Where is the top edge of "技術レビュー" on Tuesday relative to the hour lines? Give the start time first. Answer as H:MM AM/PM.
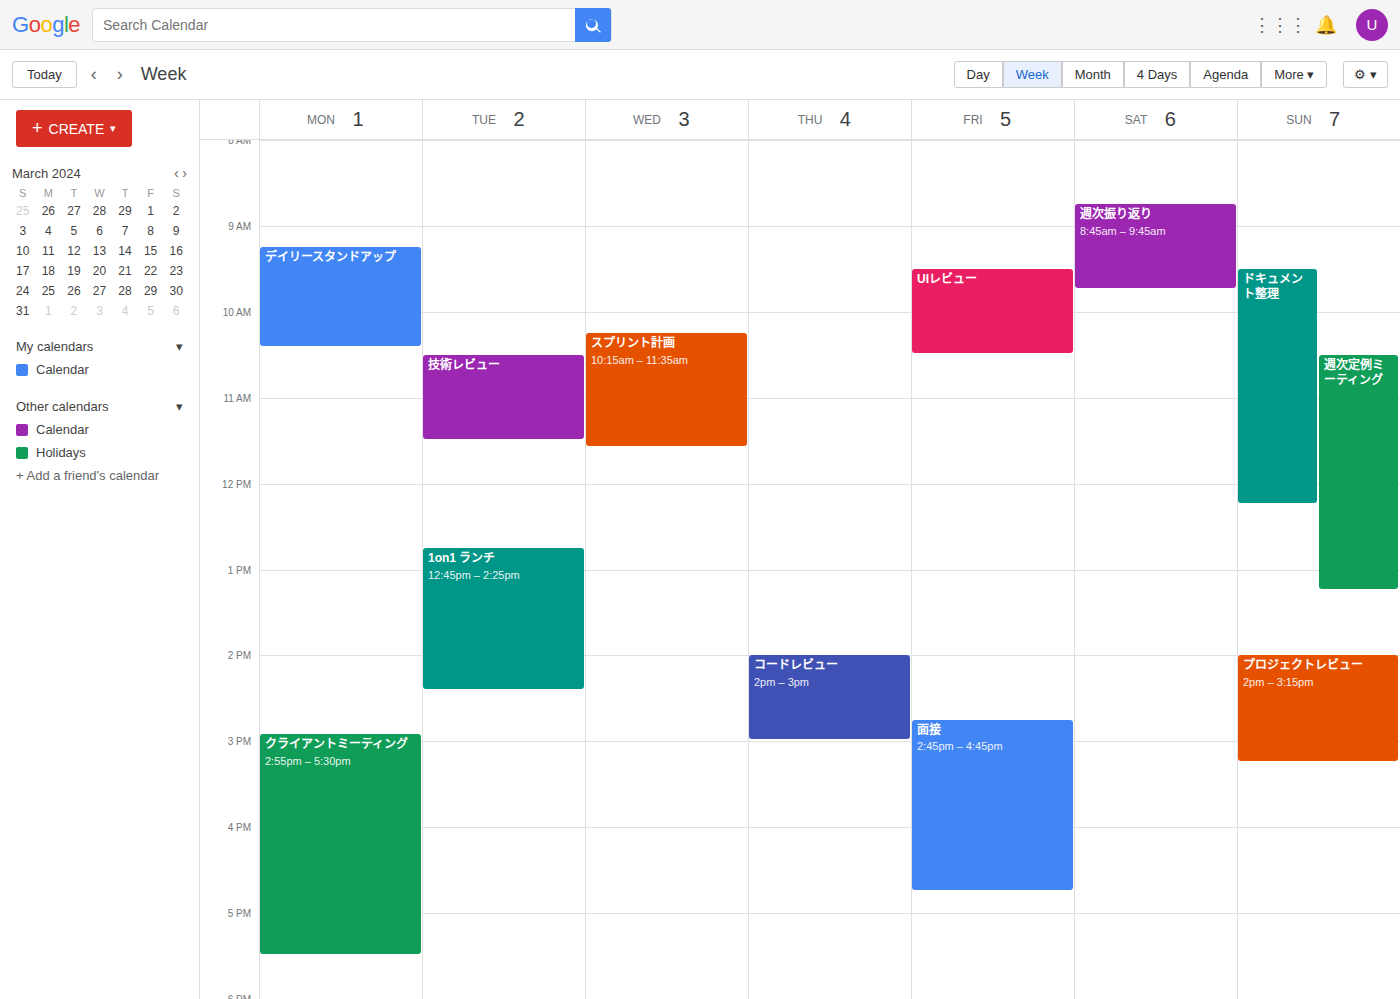
10:30 AM -- halfway between the 10 AM and 11 AM lines.